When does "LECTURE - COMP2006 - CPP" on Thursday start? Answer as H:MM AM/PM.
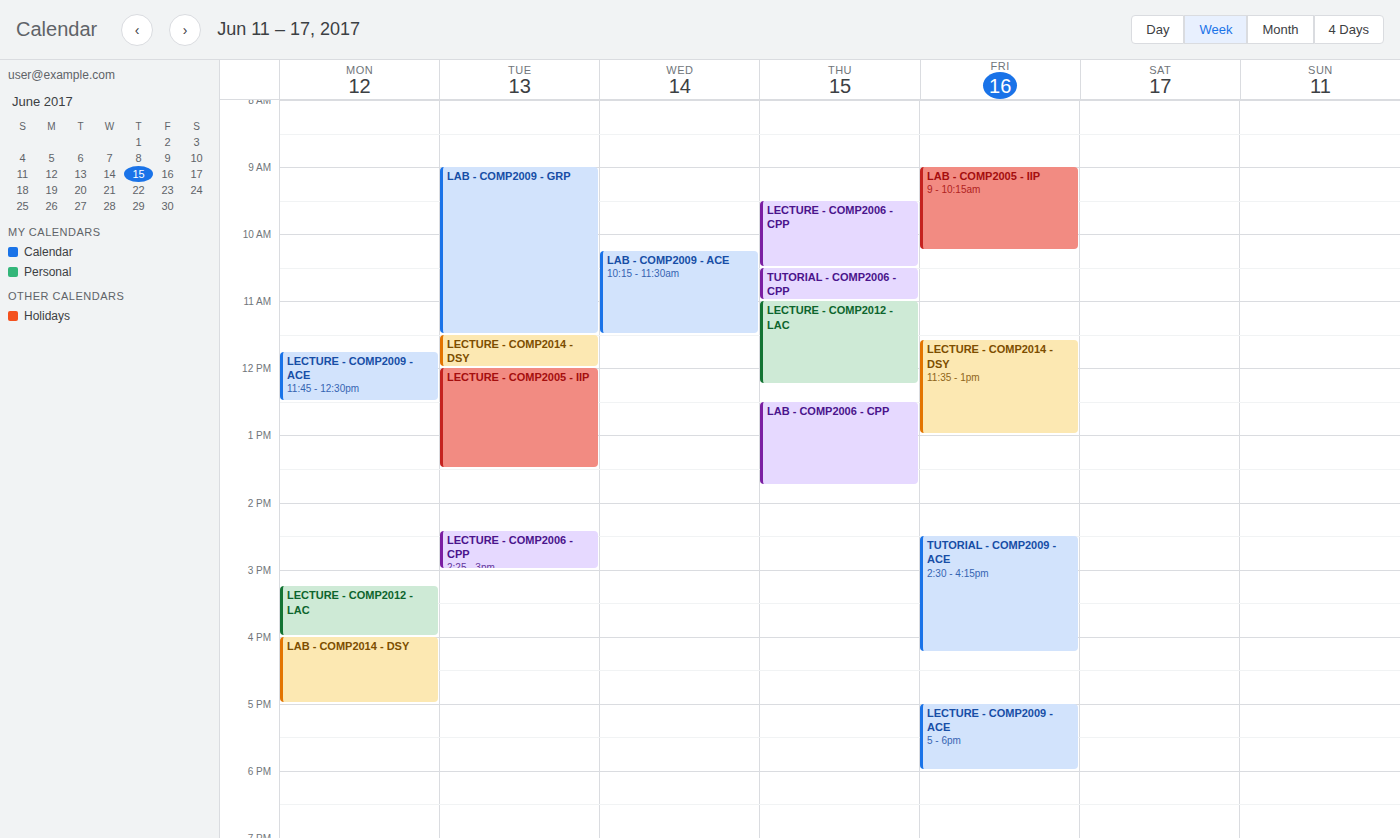
9:30 AM